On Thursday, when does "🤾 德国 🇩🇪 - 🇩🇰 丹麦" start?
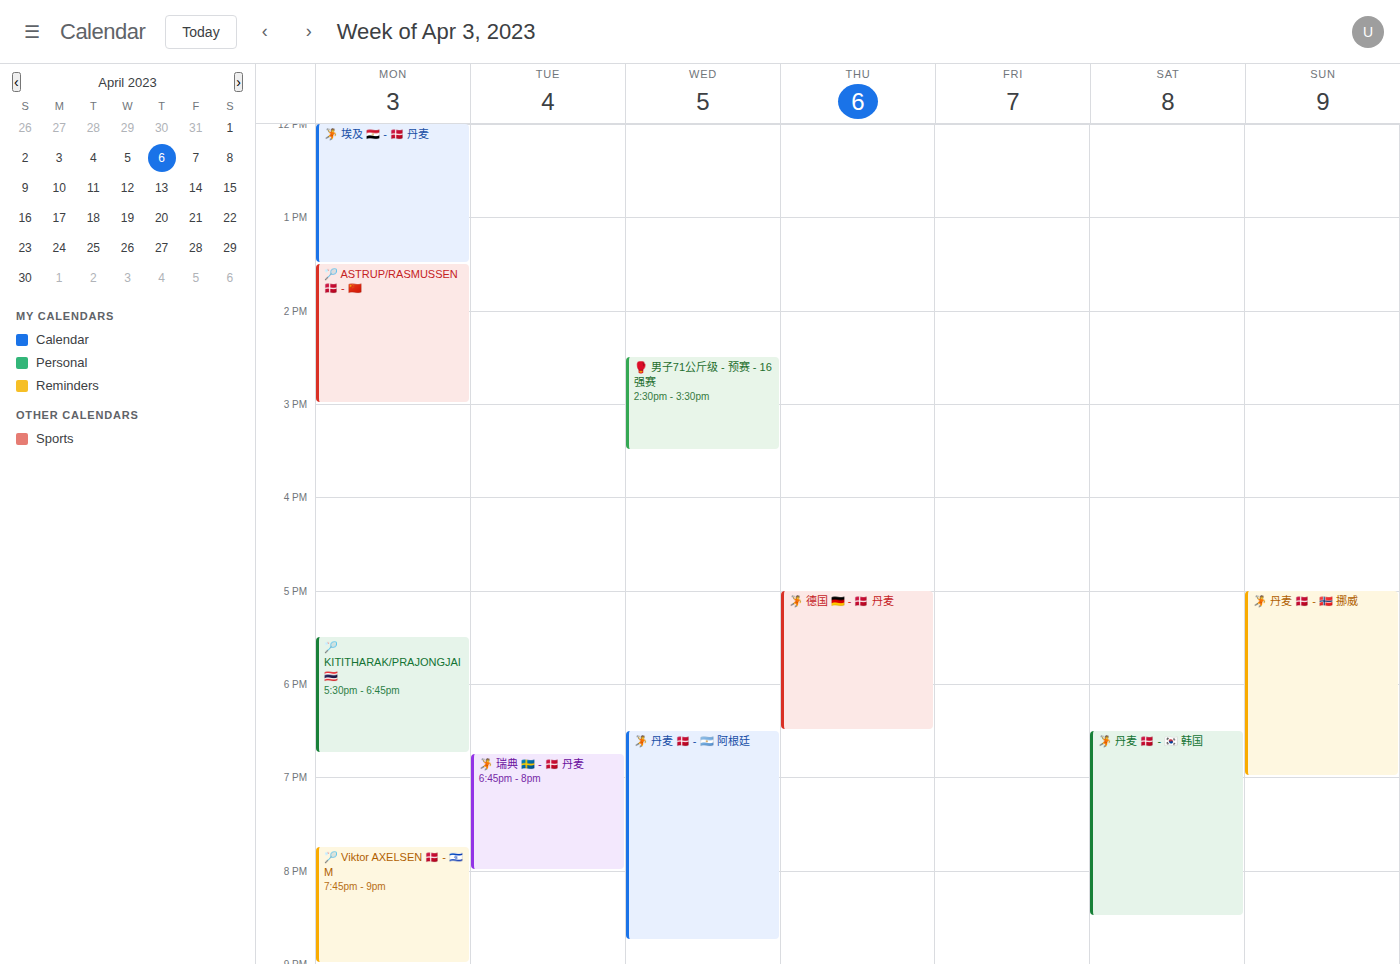
17:00